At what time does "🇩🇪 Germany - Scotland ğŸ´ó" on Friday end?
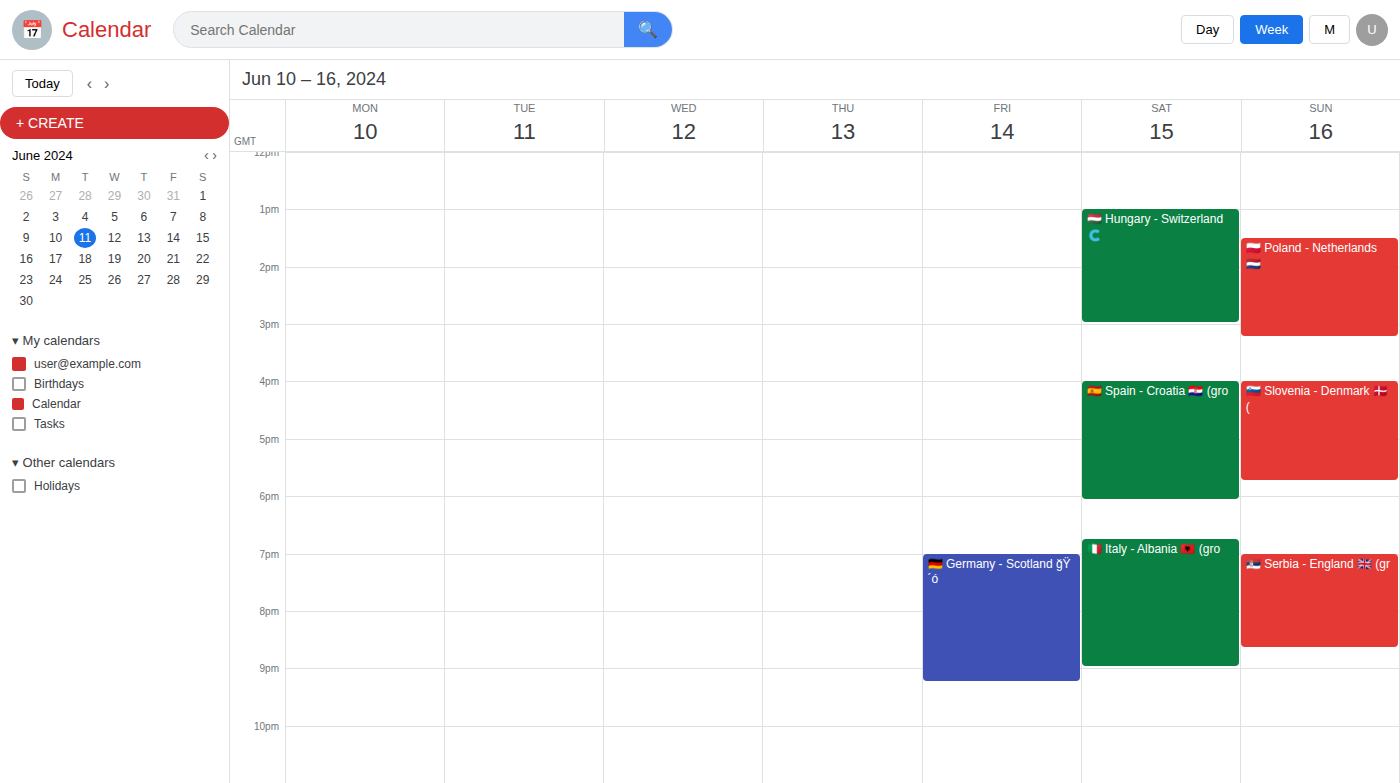
9:15 PM